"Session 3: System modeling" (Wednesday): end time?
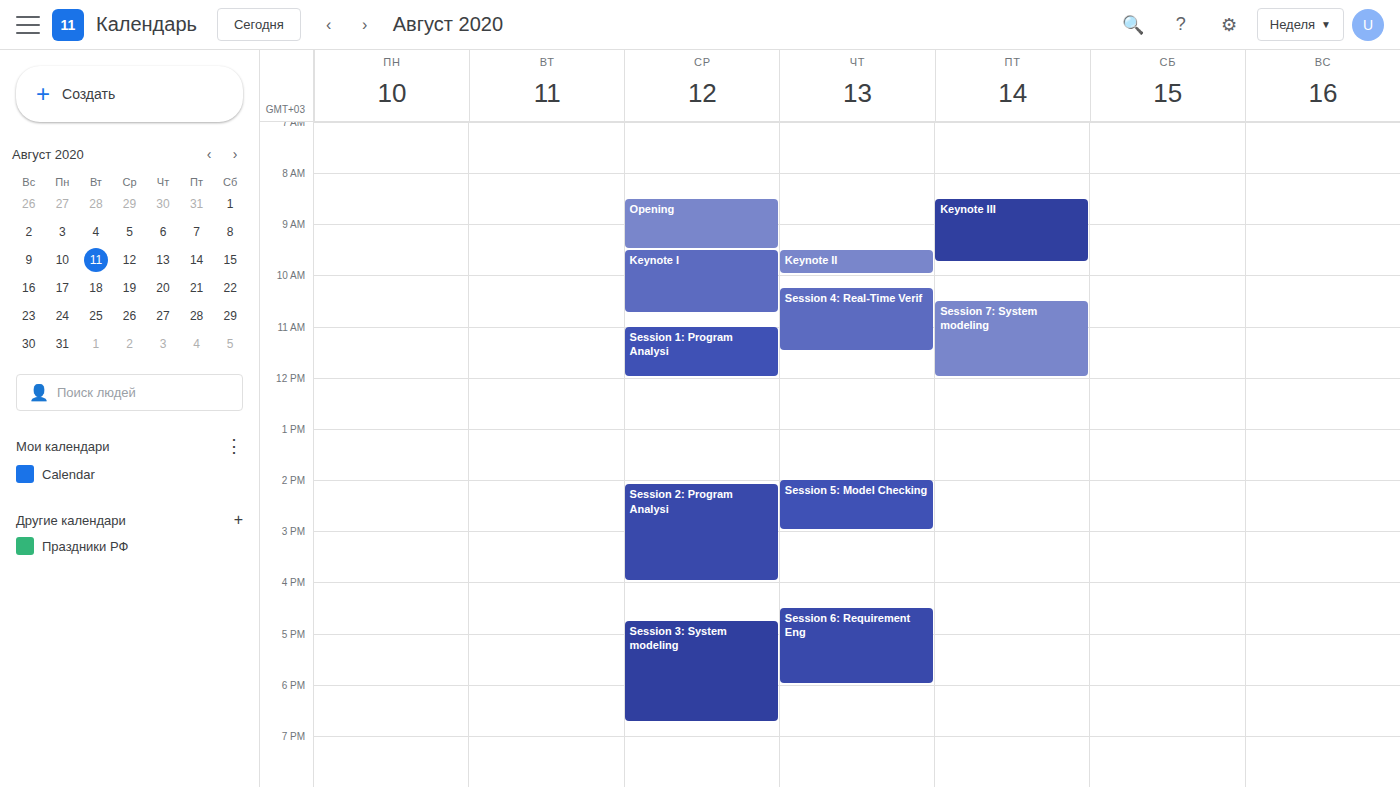
6:45 PM